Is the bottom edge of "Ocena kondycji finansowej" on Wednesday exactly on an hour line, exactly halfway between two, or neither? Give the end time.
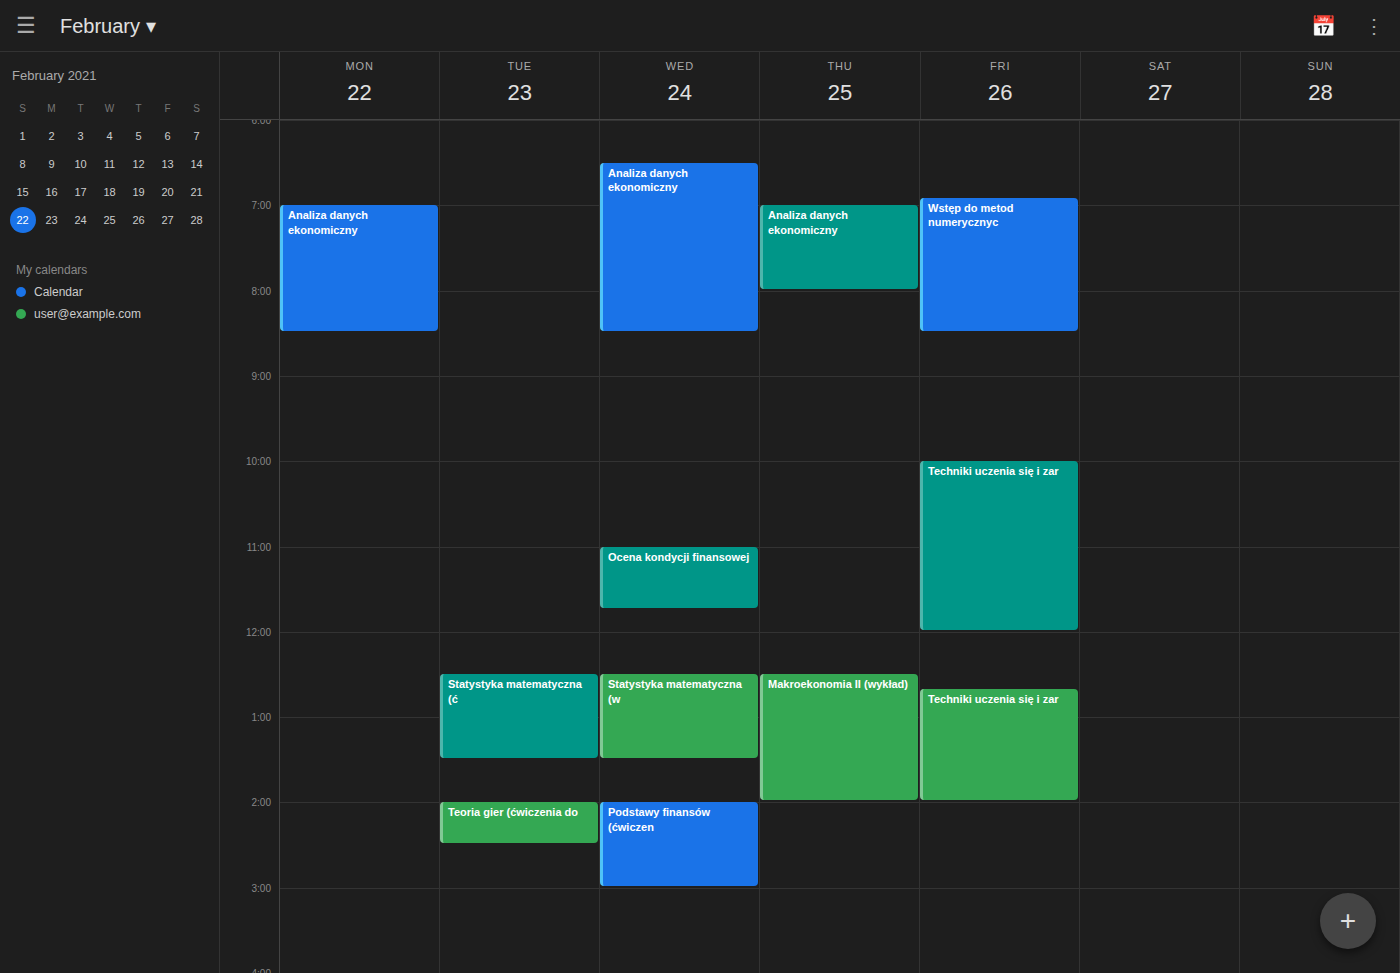
11:45 AM -- neither: three quarters of the way from the 11 AM line to the 12 PM line.